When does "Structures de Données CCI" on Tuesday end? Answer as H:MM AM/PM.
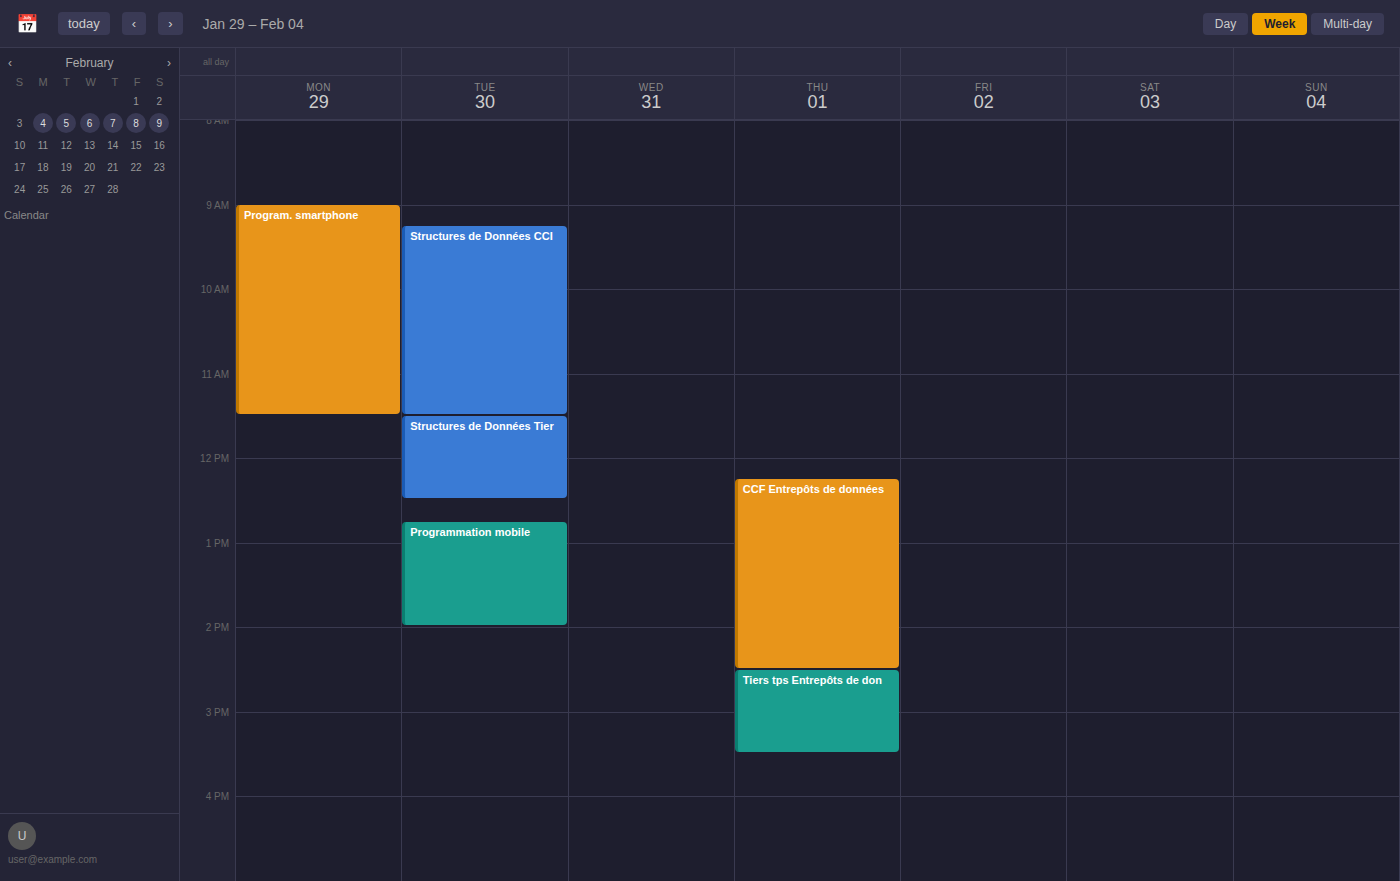
11:30 AM